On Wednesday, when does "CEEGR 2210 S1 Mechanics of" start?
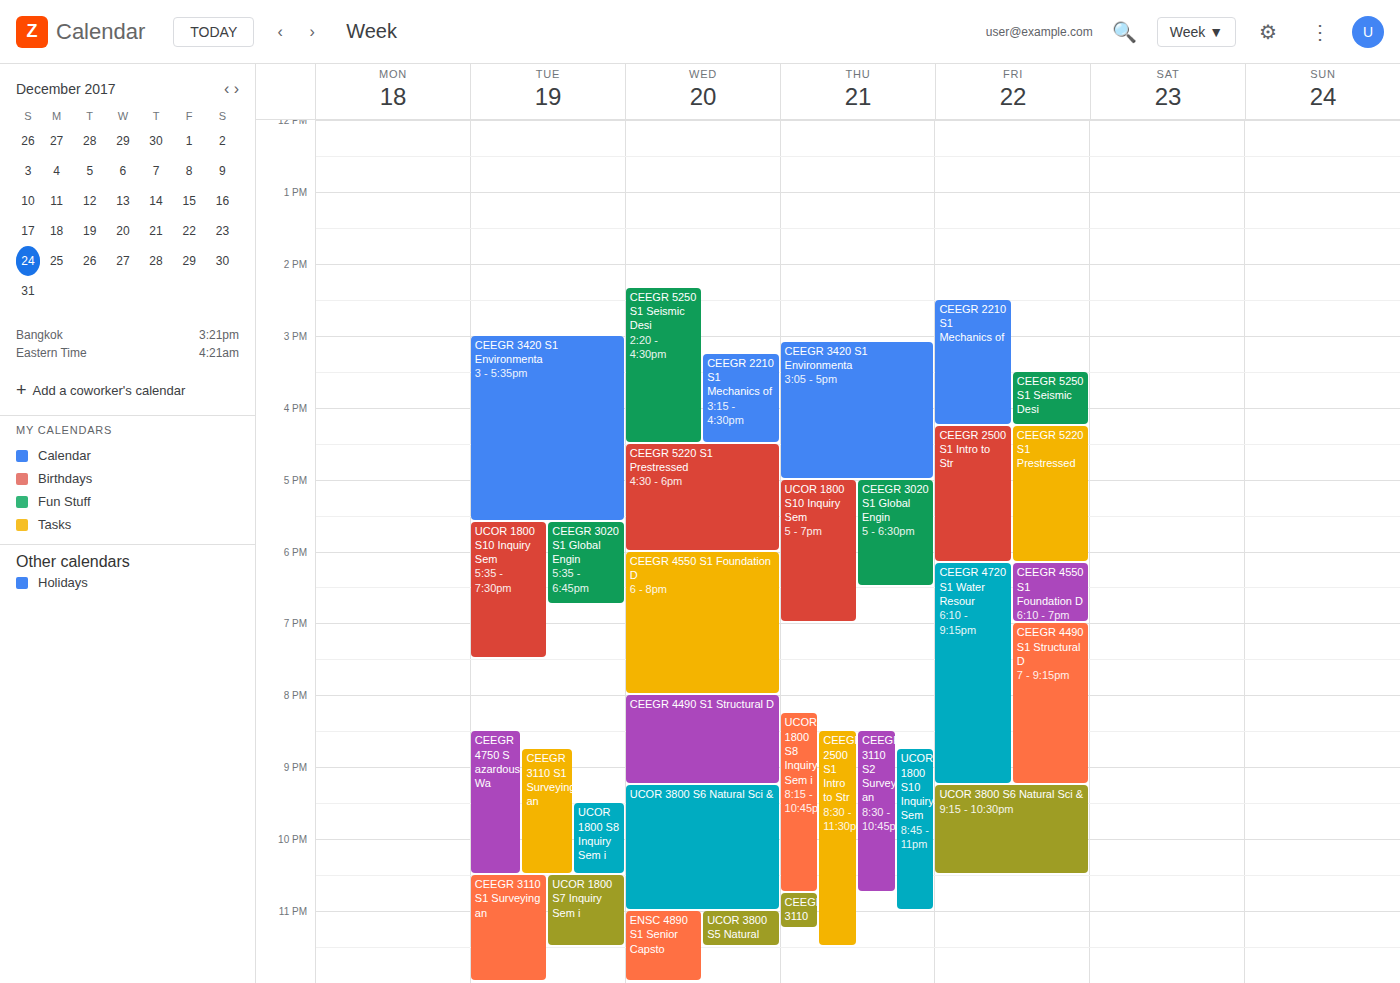
3:15 PM